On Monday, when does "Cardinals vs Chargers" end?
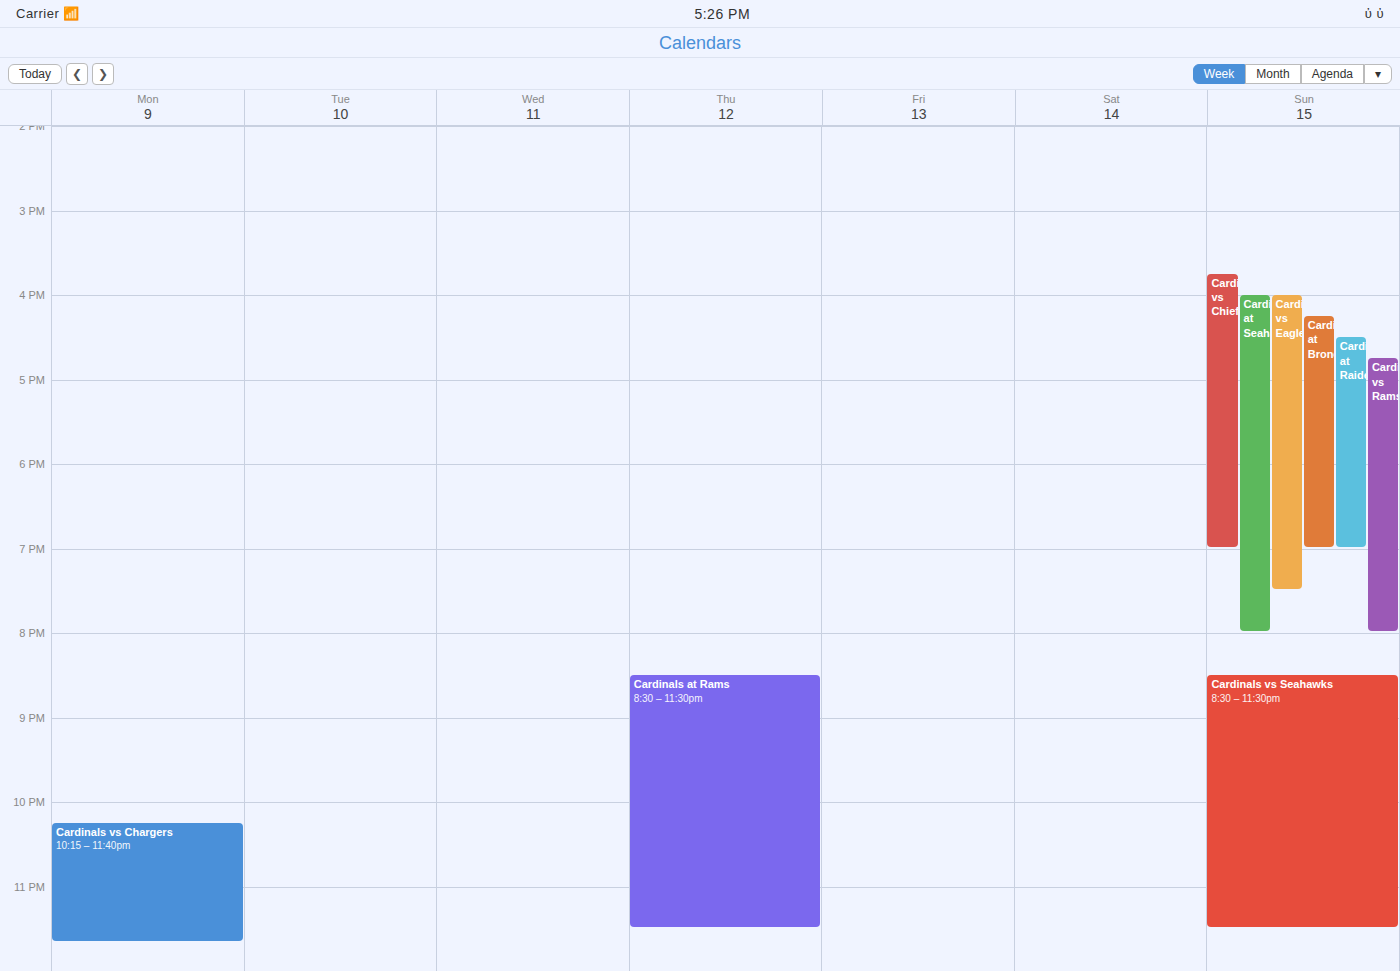
11:40 PM